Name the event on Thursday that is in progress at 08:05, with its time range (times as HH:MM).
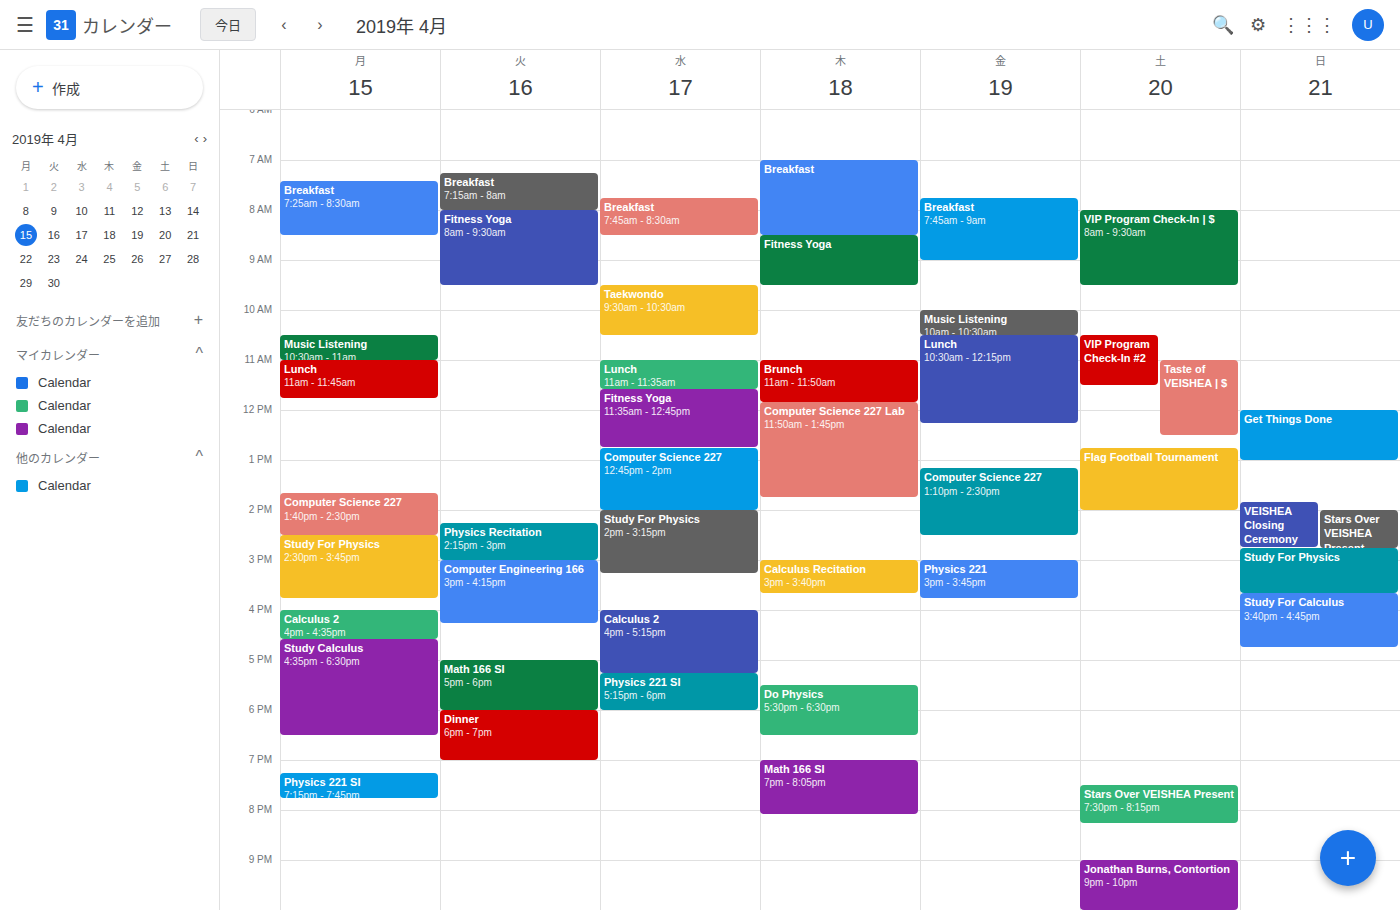
"Breakfast", 07:00 to 08:30